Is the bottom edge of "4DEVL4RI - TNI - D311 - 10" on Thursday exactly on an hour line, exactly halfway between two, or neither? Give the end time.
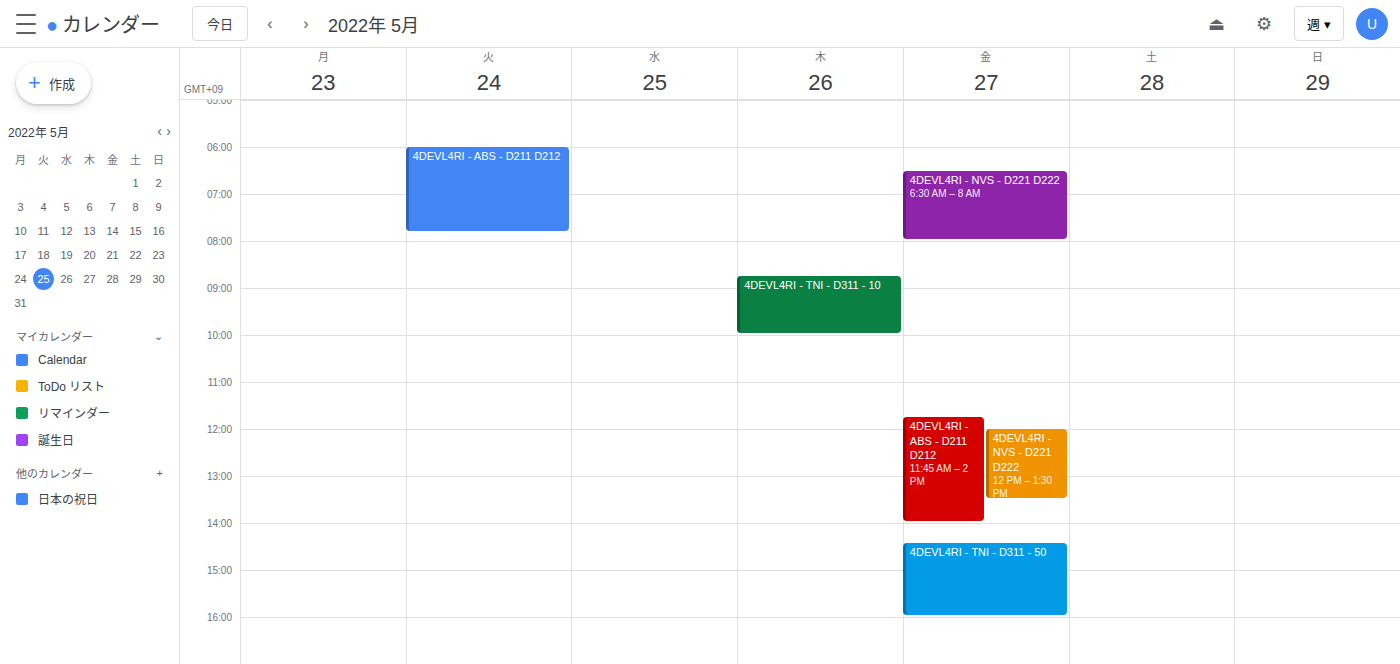
10:00 AM -- exactly on the 10 AM line.